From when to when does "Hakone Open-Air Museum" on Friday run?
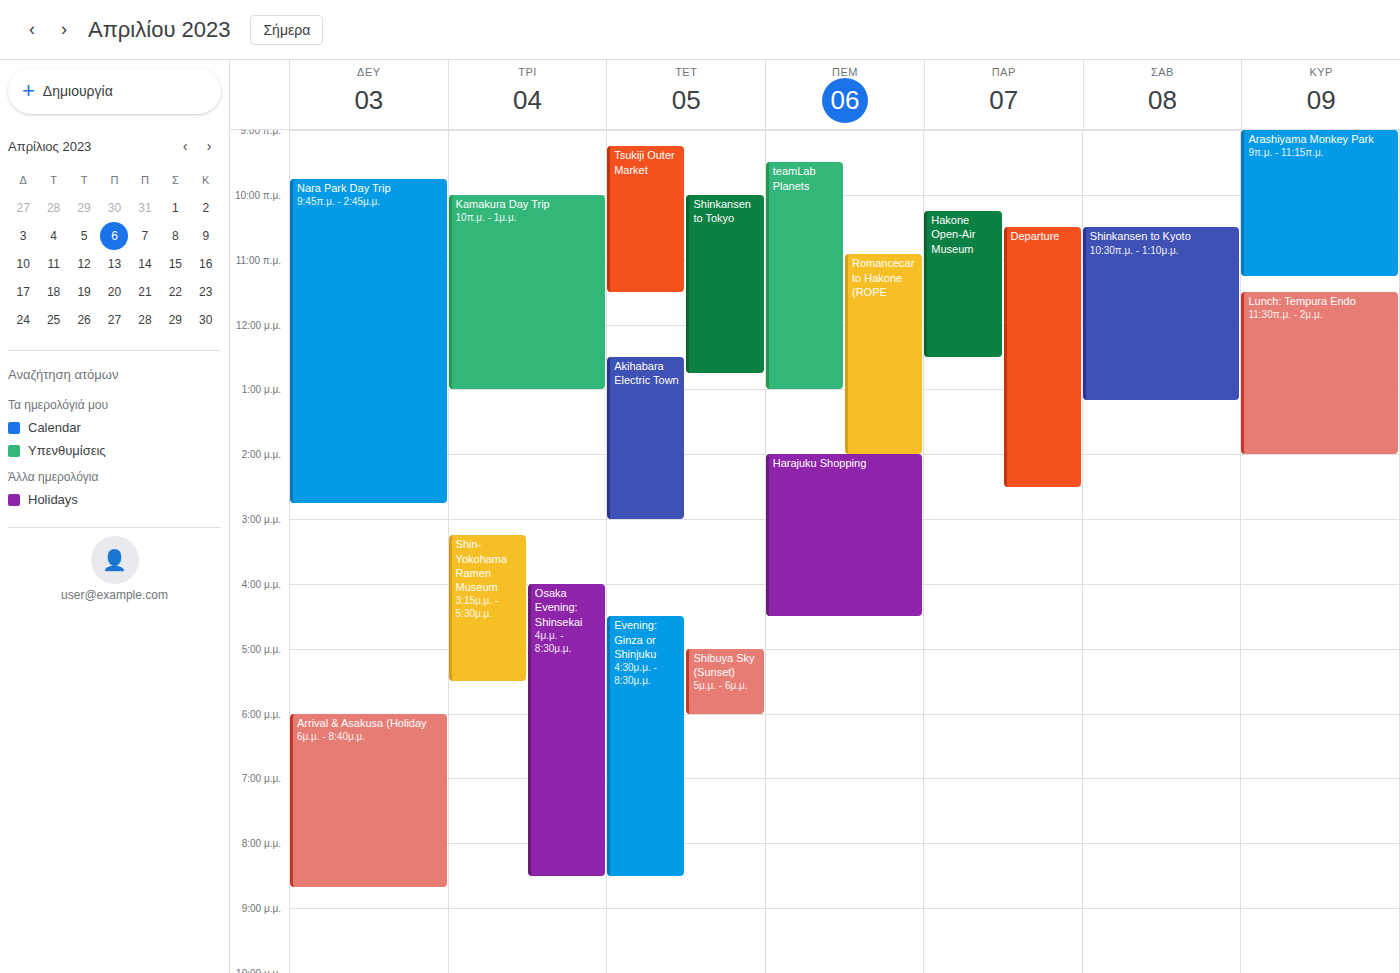
10:15 AM to 12:30 PM